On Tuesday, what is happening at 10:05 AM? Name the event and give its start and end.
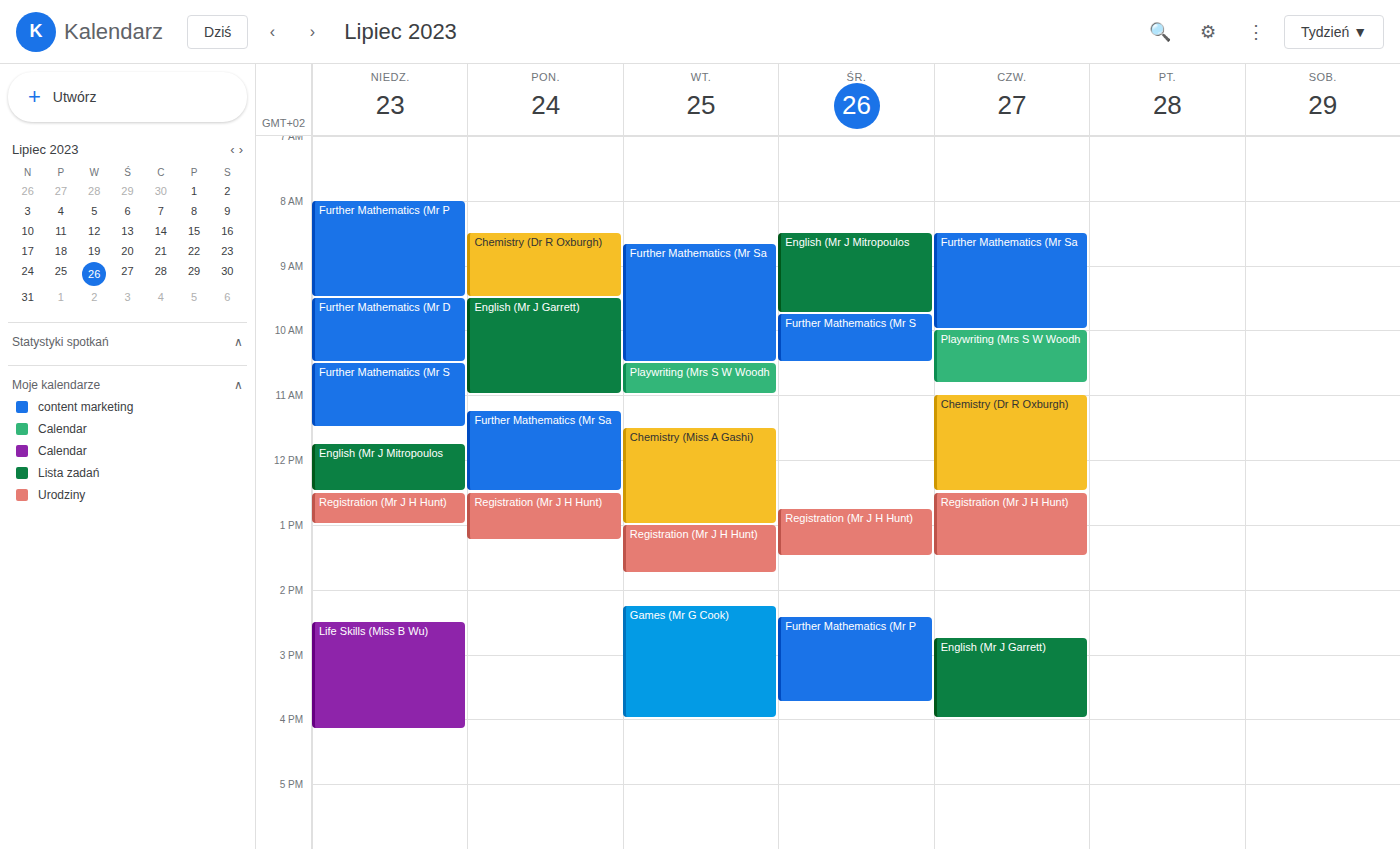
"Further Mathematics (Mr Sa", 8:40 AM to 10:30 AM